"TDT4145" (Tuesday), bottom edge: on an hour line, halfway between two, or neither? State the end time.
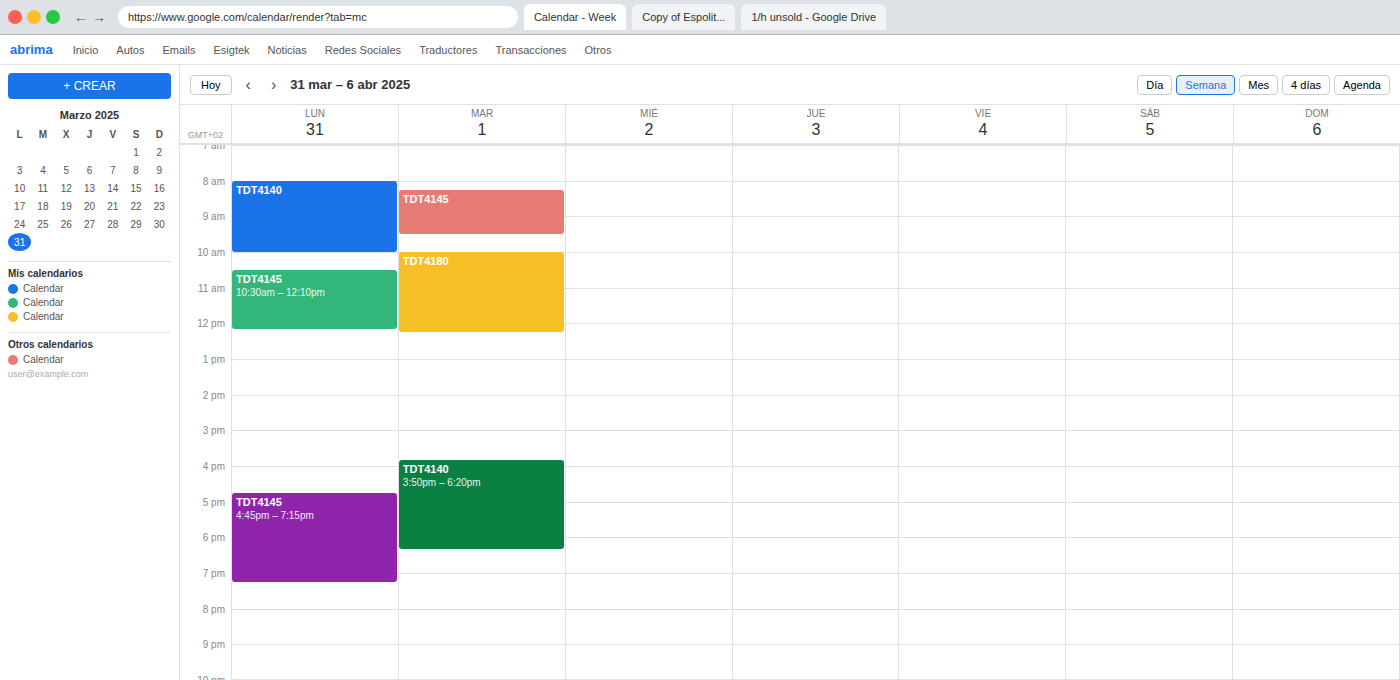
9:30 AM -- halfway between the 9 AM and 10 AM lines.